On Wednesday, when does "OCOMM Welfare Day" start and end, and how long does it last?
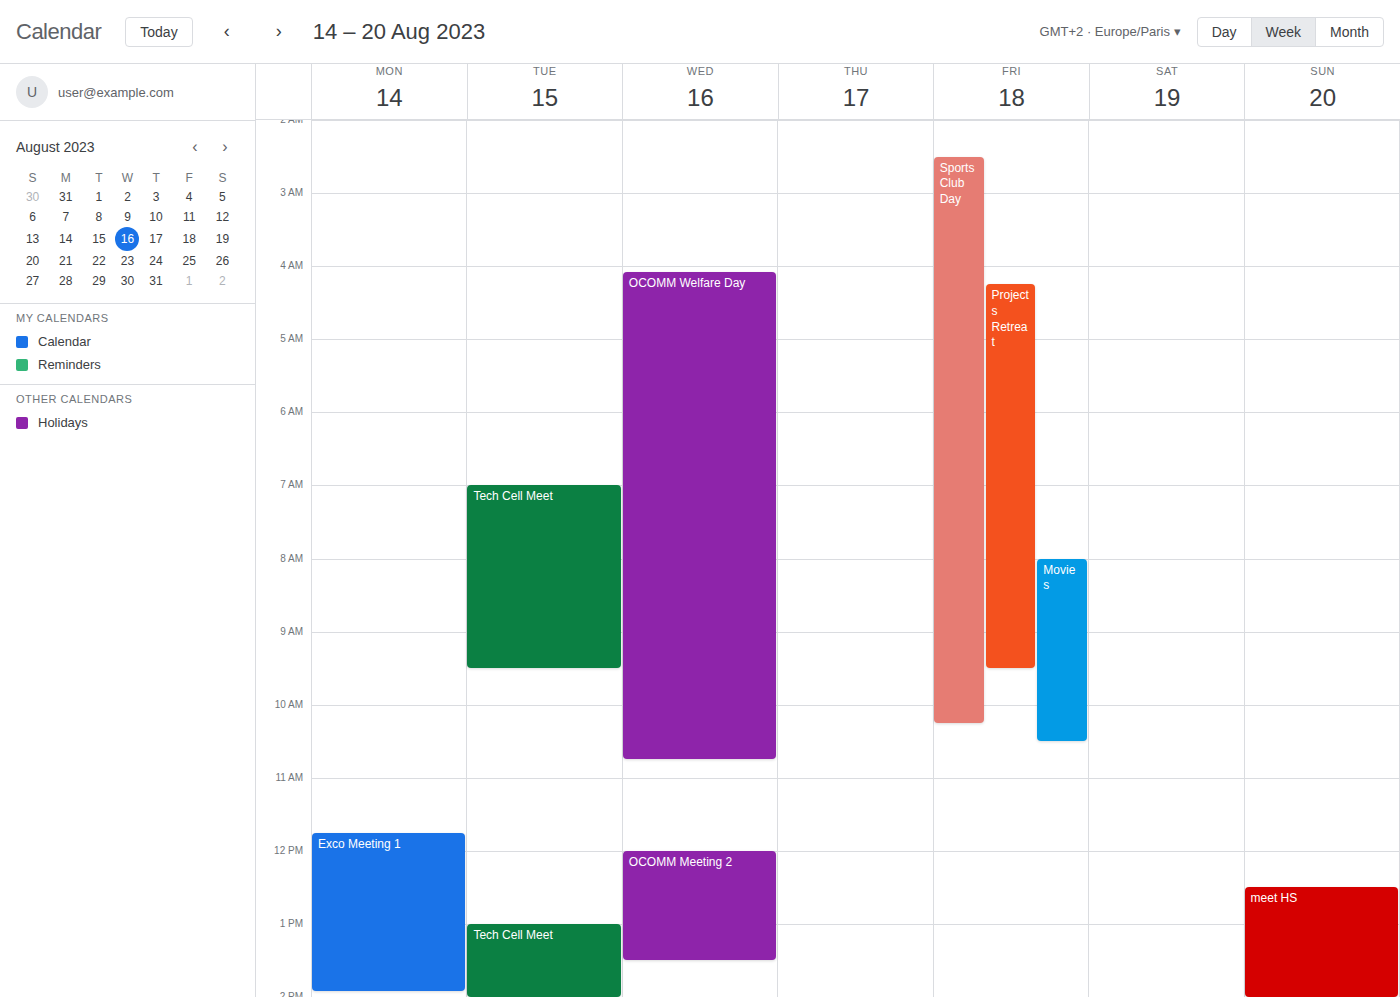
4:05 AM to 10:45 AM, 6 hours 40 minutes